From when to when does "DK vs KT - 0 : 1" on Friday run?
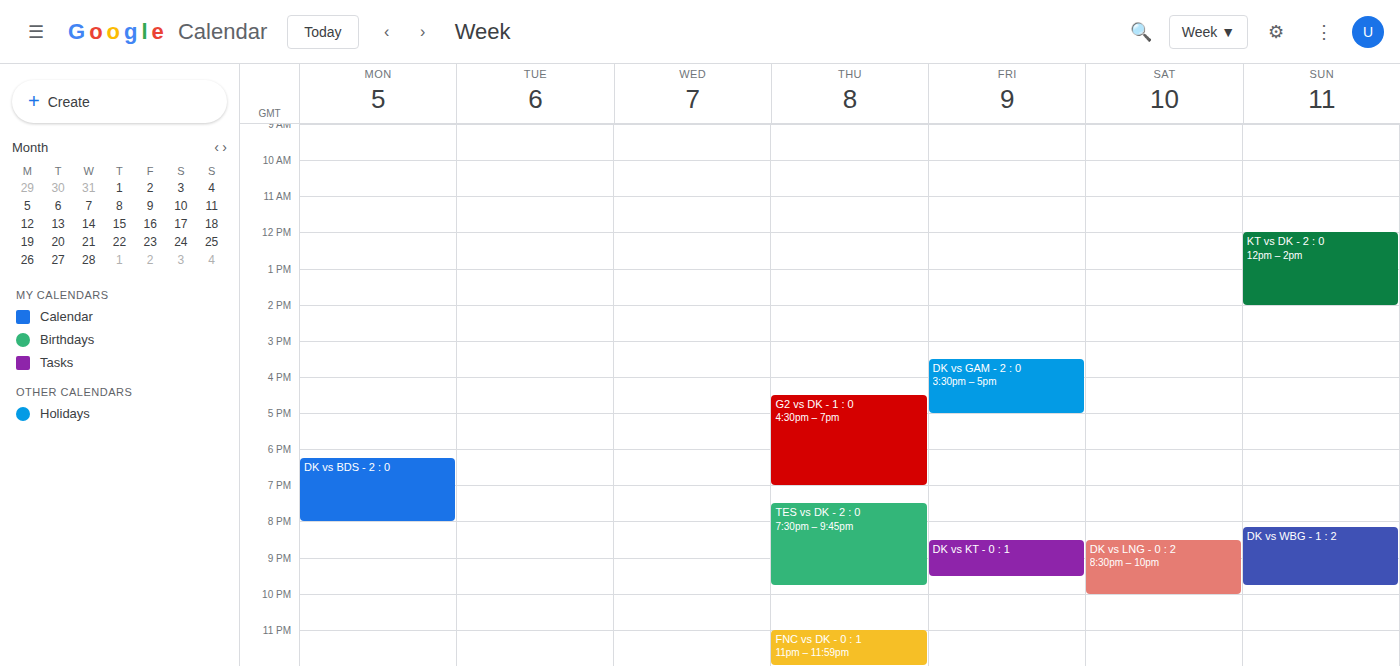
20:30 to 21:30